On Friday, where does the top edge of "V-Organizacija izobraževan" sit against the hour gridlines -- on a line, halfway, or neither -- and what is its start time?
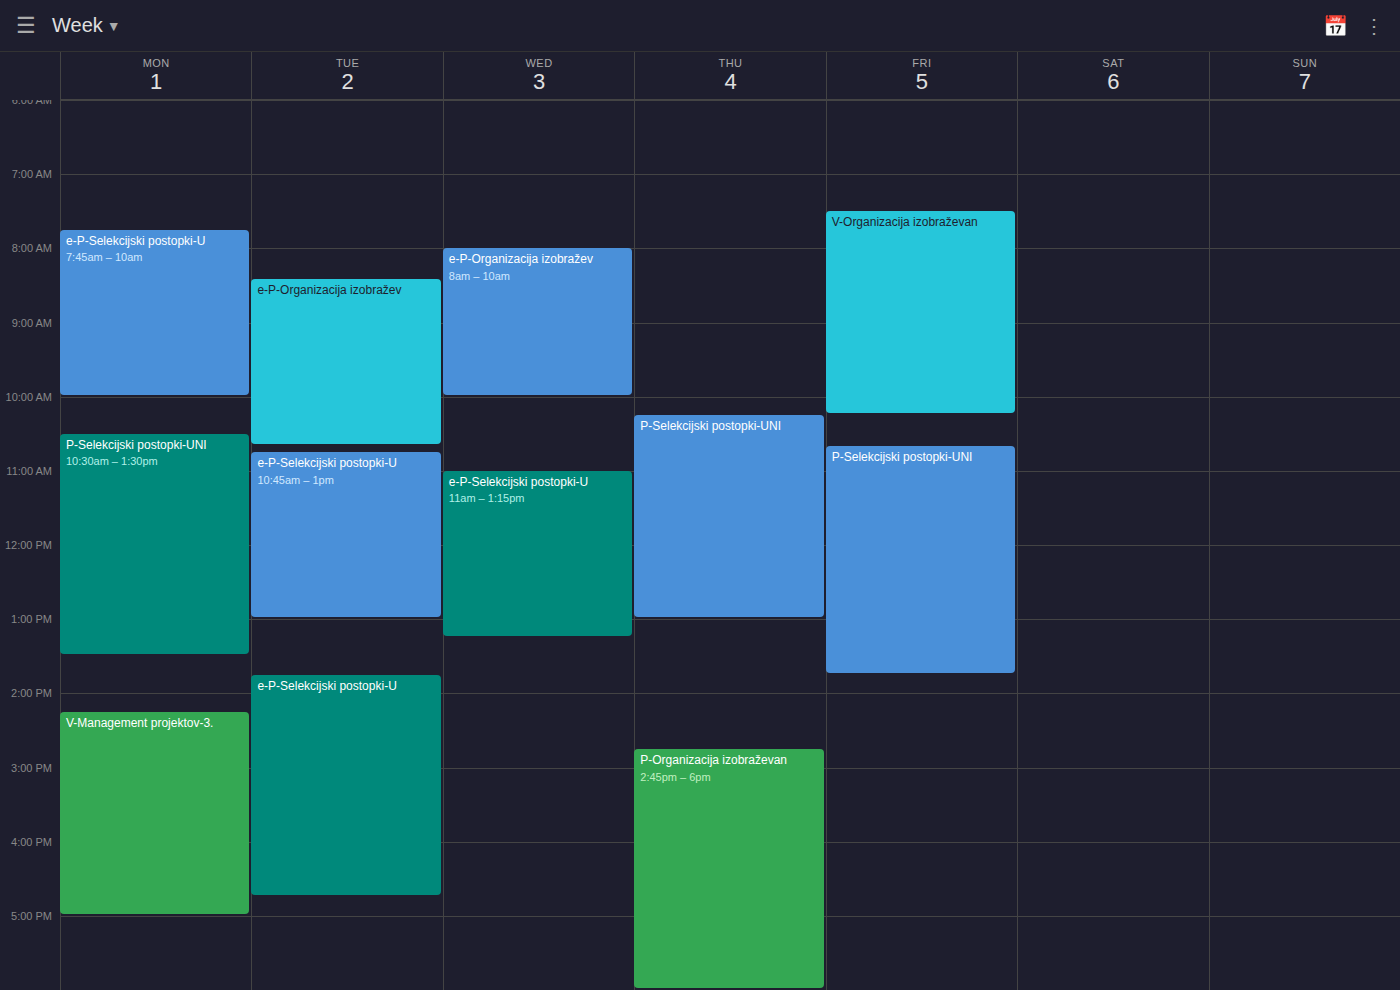
7:30 AM -- halfway between the 7 AM and 8 AM lines.